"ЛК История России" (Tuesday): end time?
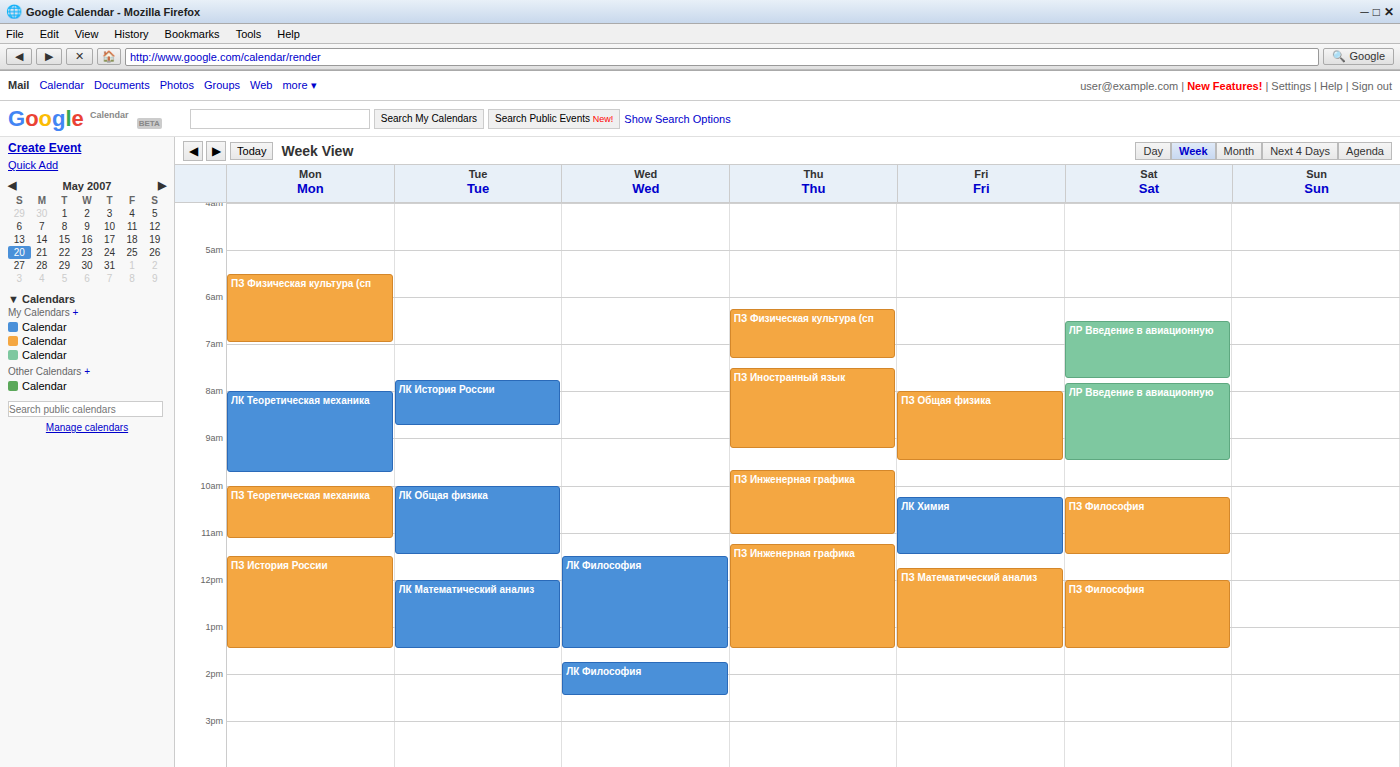
08:45